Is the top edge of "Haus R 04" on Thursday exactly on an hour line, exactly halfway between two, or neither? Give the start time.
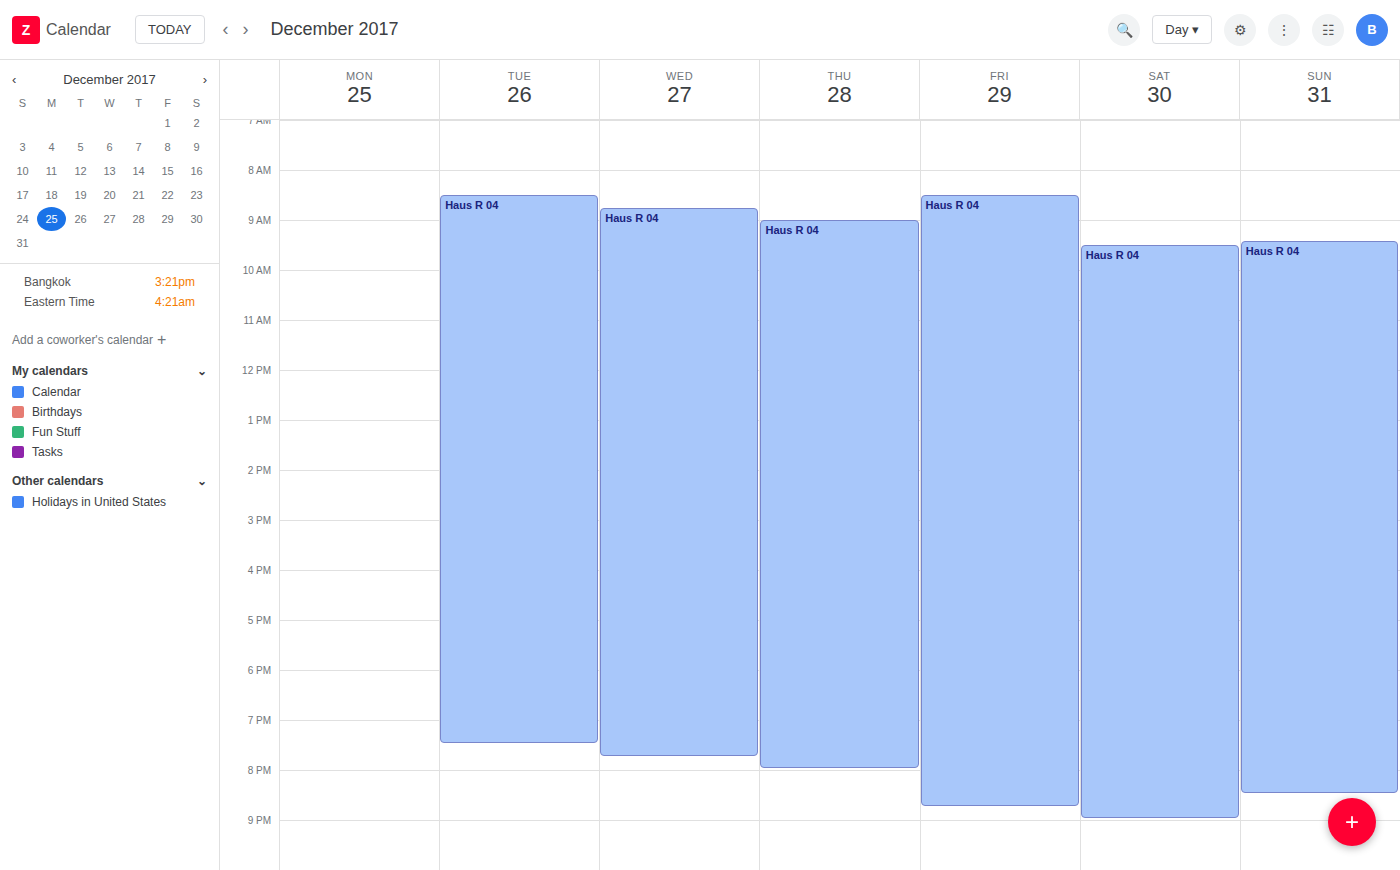
9:00 AM -- exactly on the 9 AM line.